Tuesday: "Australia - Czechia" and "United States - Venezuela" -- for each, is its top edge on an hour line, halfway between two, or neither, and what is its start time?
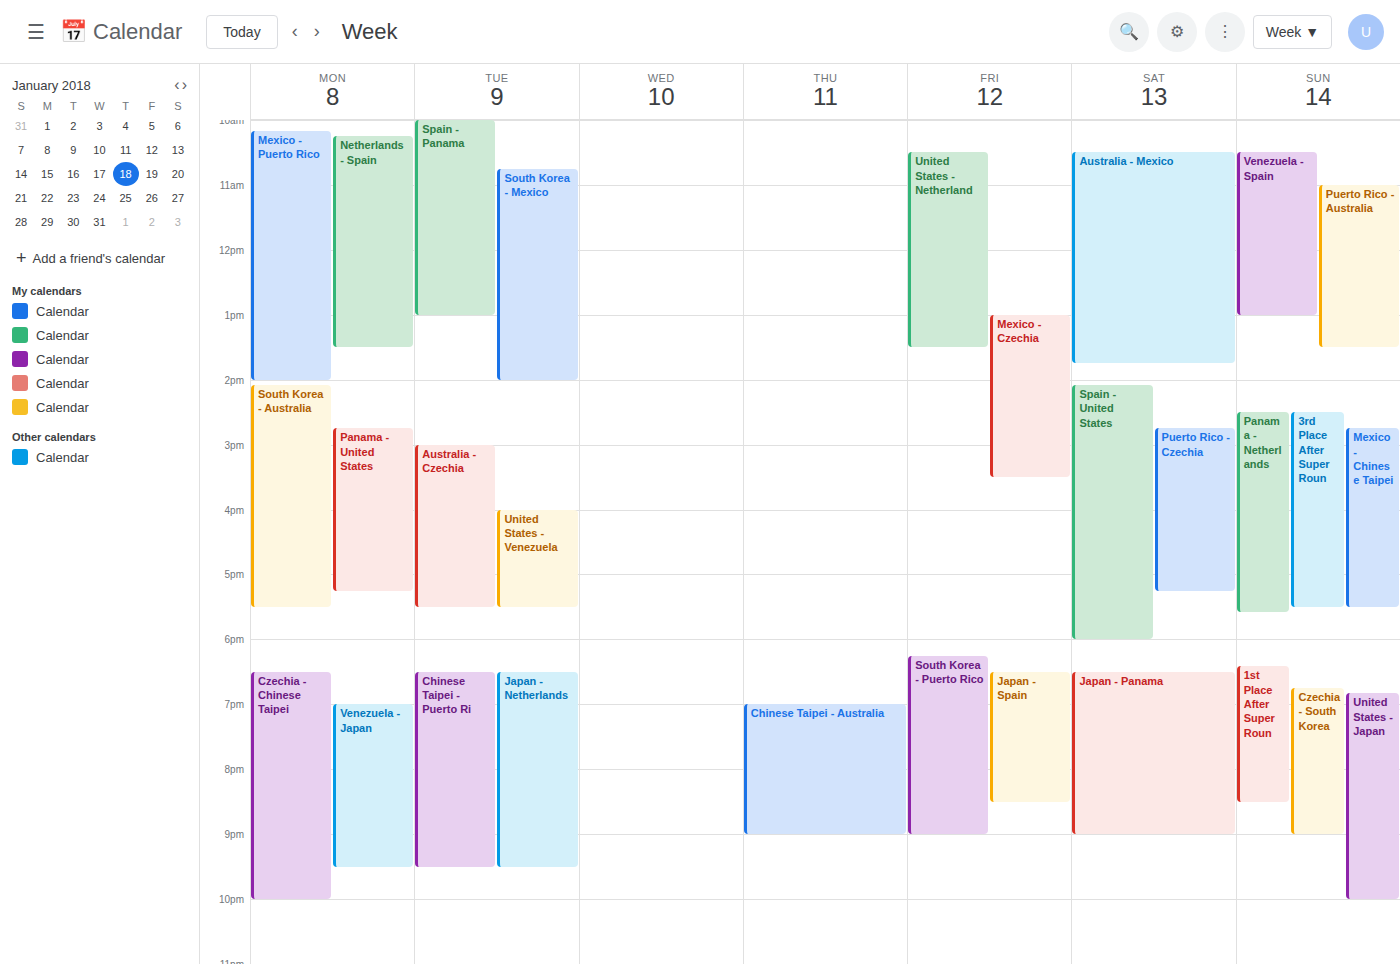
"Australia - Czechia": 3:00 PM, exactly on the 3 PM line. "United States - Venezuela": 4:00 PM, exactly on the 4 PM line.